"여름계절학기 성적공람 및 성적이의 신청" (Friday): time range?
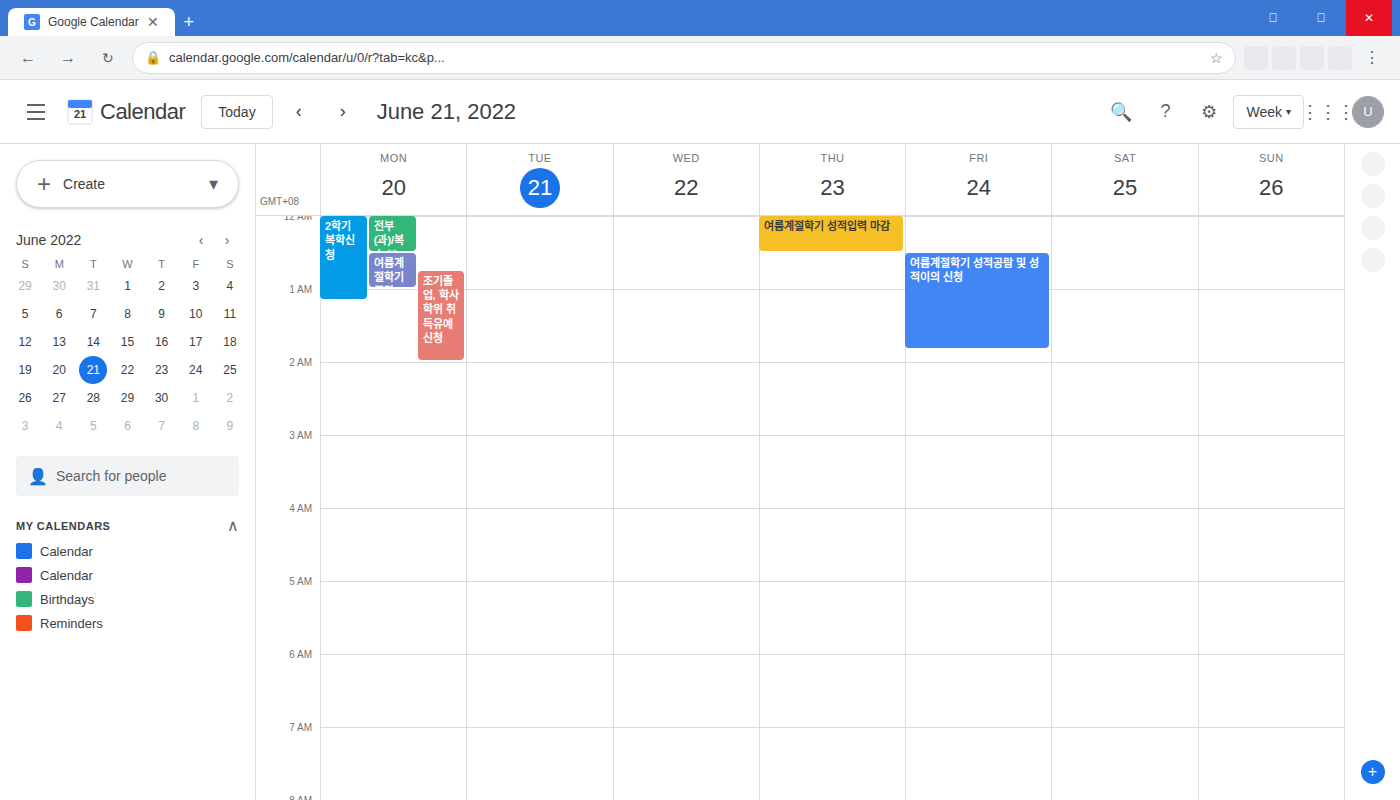
12:30 AM to 1:50 AM